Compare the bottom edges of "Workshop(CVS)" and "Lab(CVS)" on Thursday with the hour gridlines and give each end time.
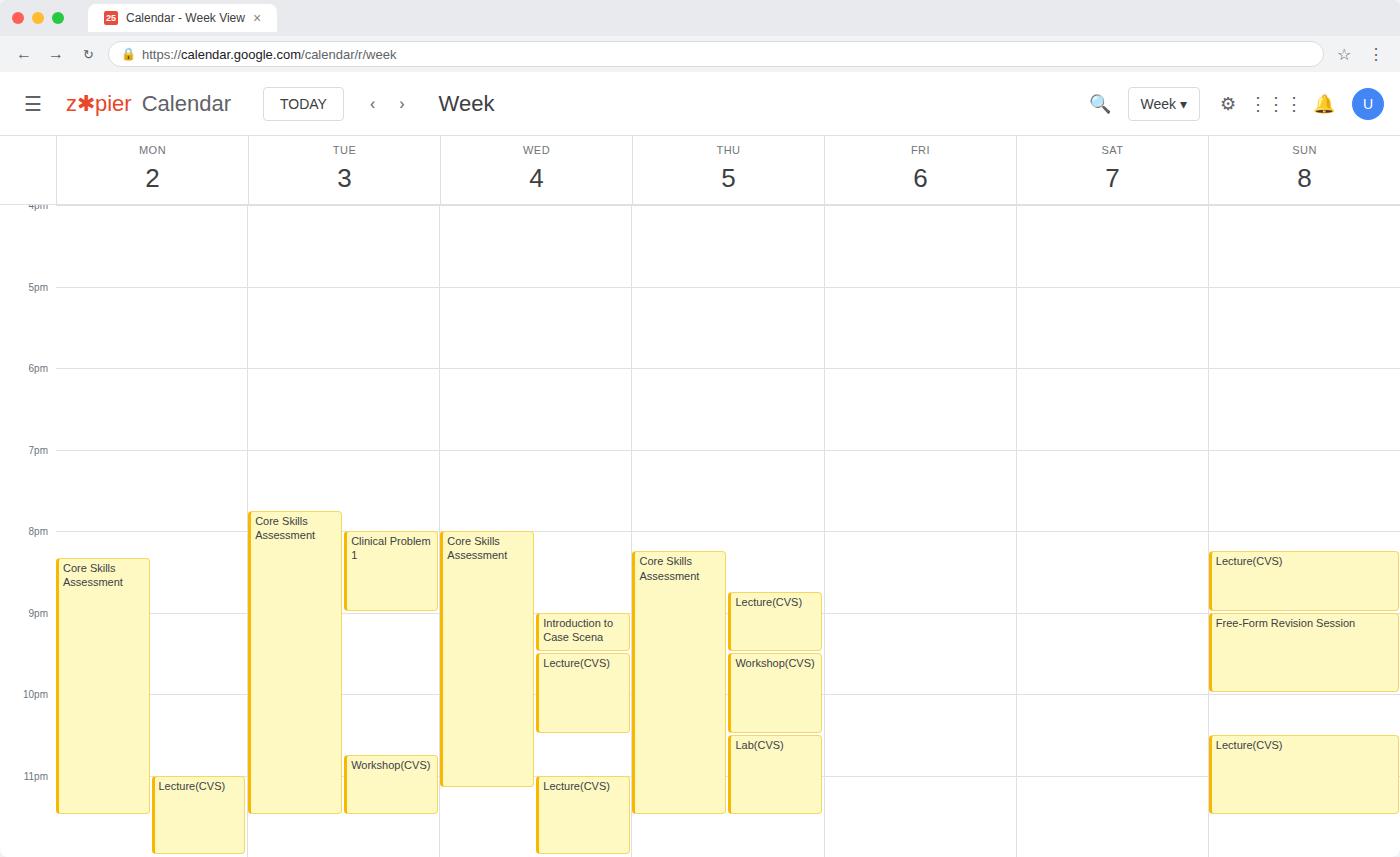
"Workshop(CVS)": 22:30, halfway between the 22:00 and 23:00 lines. "Lab(CVS)": 23:30, halfway between the 23:00 and 24:00 lines.